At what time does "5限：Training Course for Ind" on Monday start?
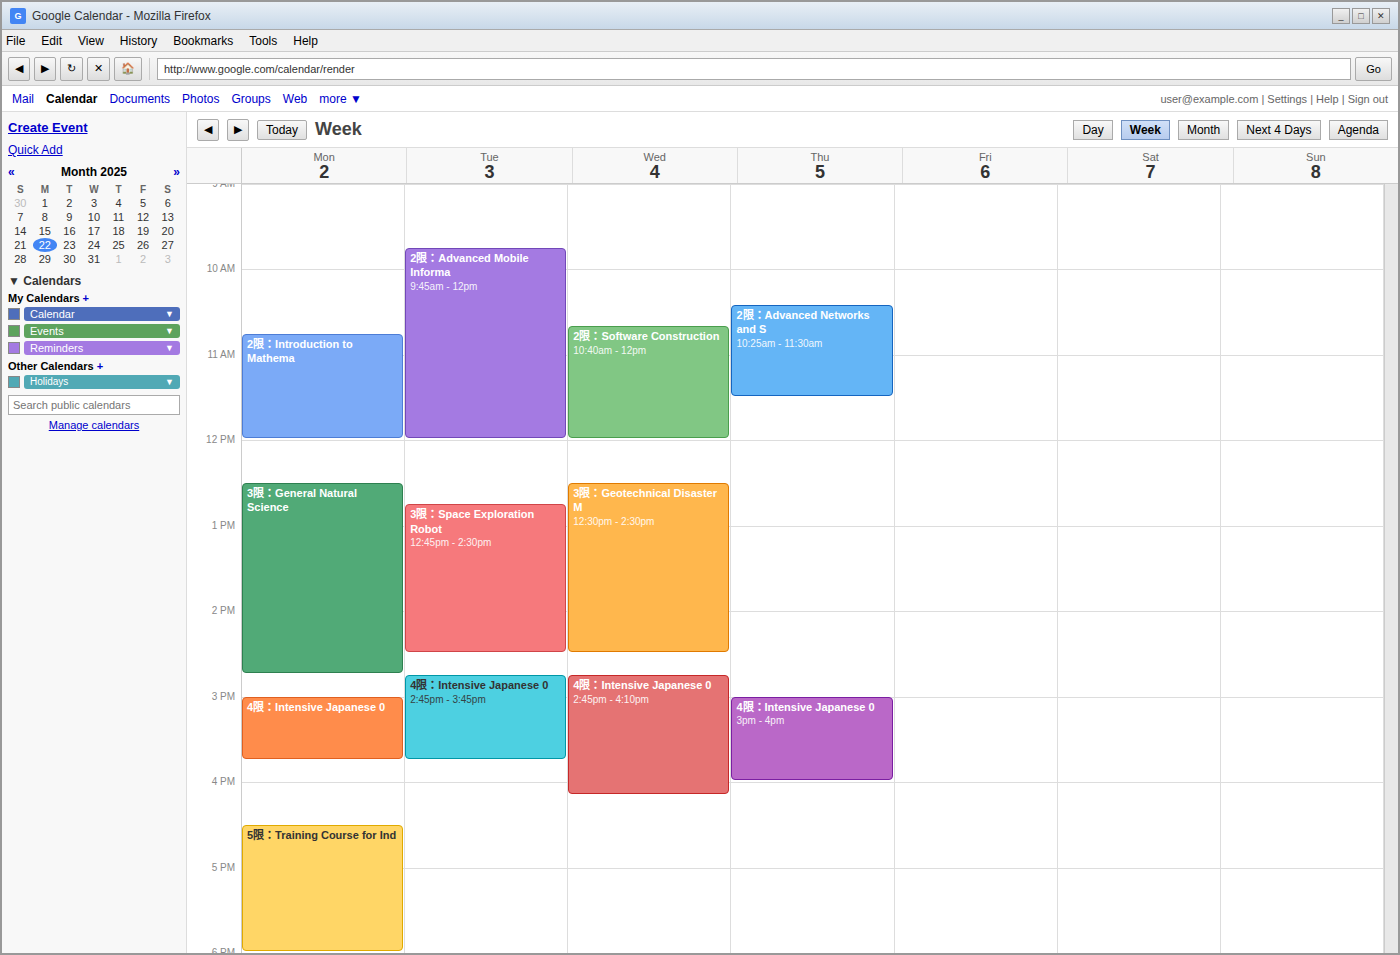
4:30 PM